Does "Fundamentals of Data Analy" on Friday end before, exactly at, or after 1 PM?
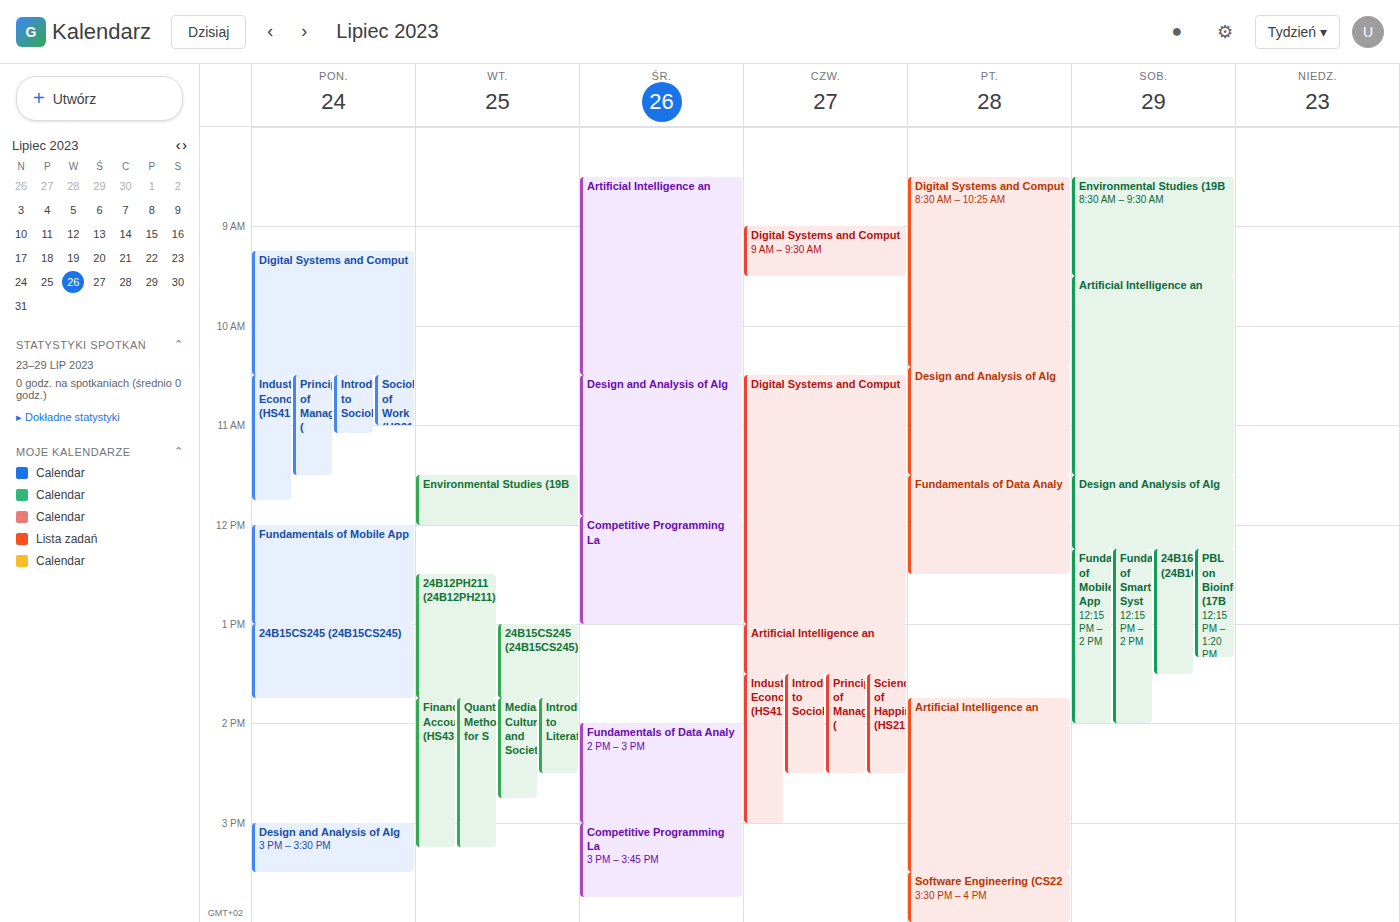
12:30 PM -- before 1 PM, 30 minutes above the 1 PM line.